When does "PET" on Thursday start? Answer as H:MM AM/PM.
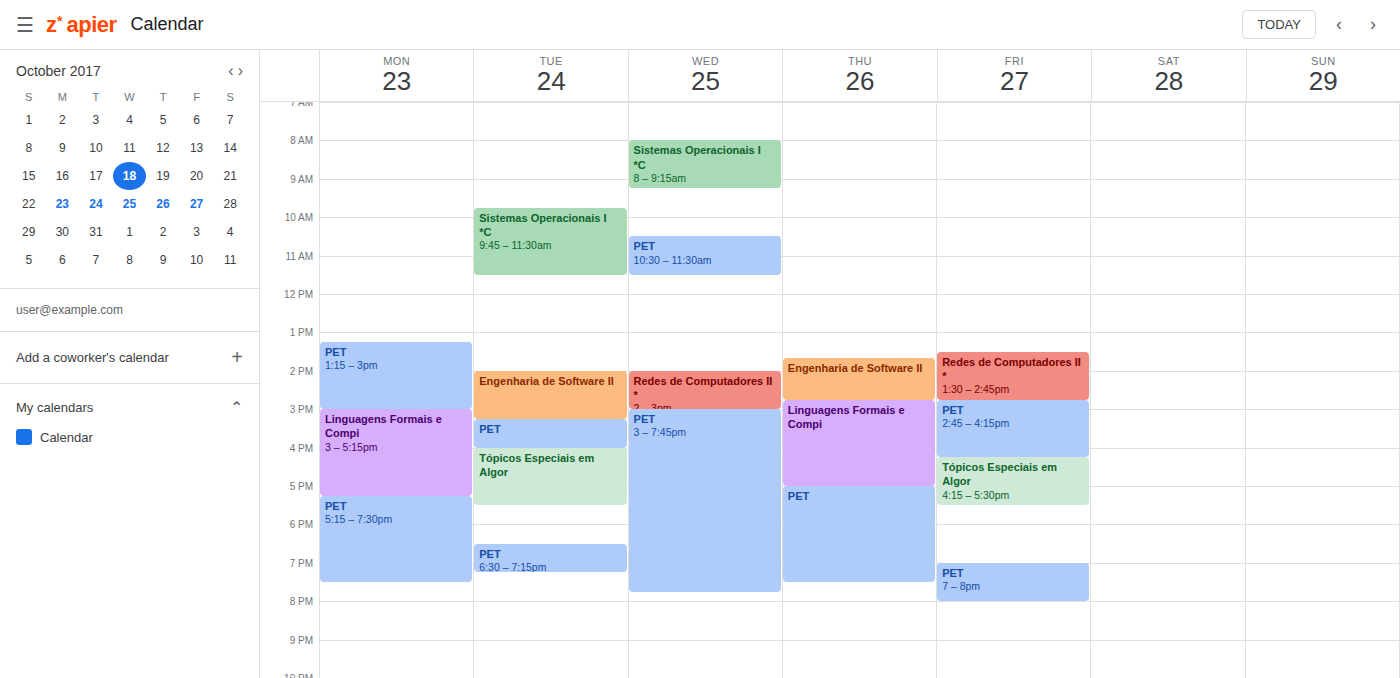
5:00 PM